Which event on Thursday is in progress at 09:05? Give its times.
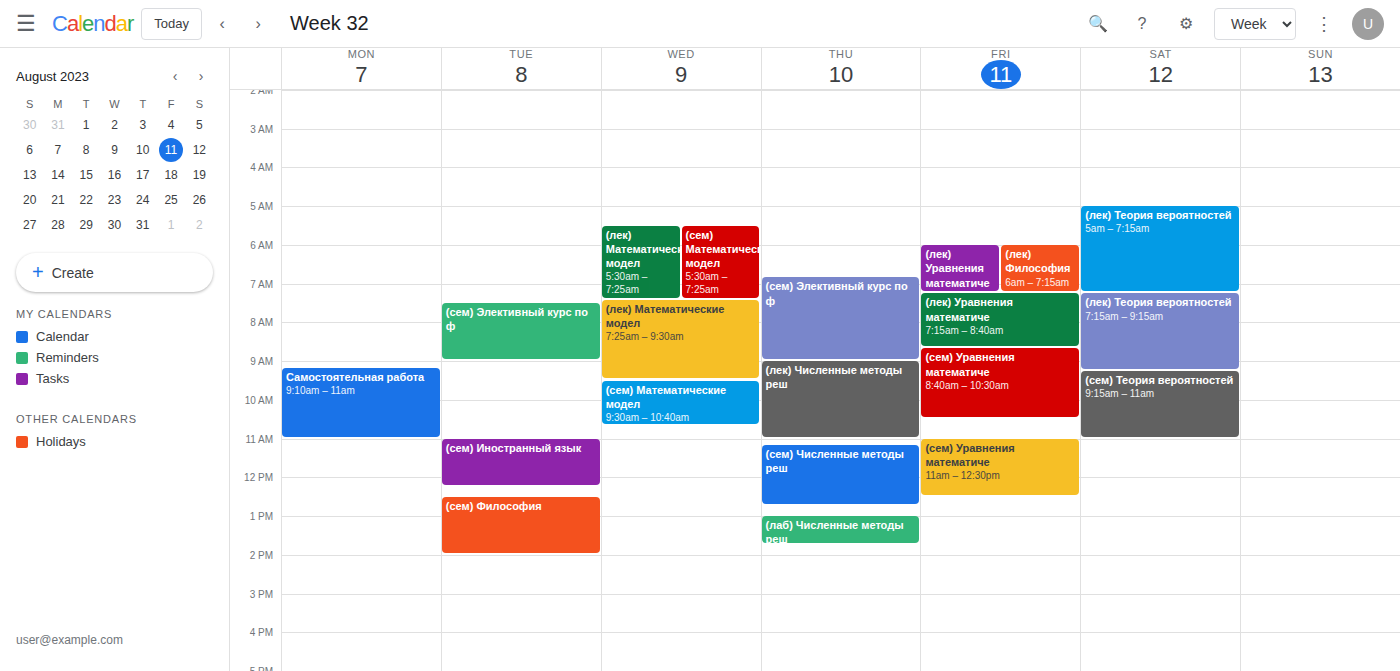
"(лек) Численные методы реш", 09:00 to 11:00